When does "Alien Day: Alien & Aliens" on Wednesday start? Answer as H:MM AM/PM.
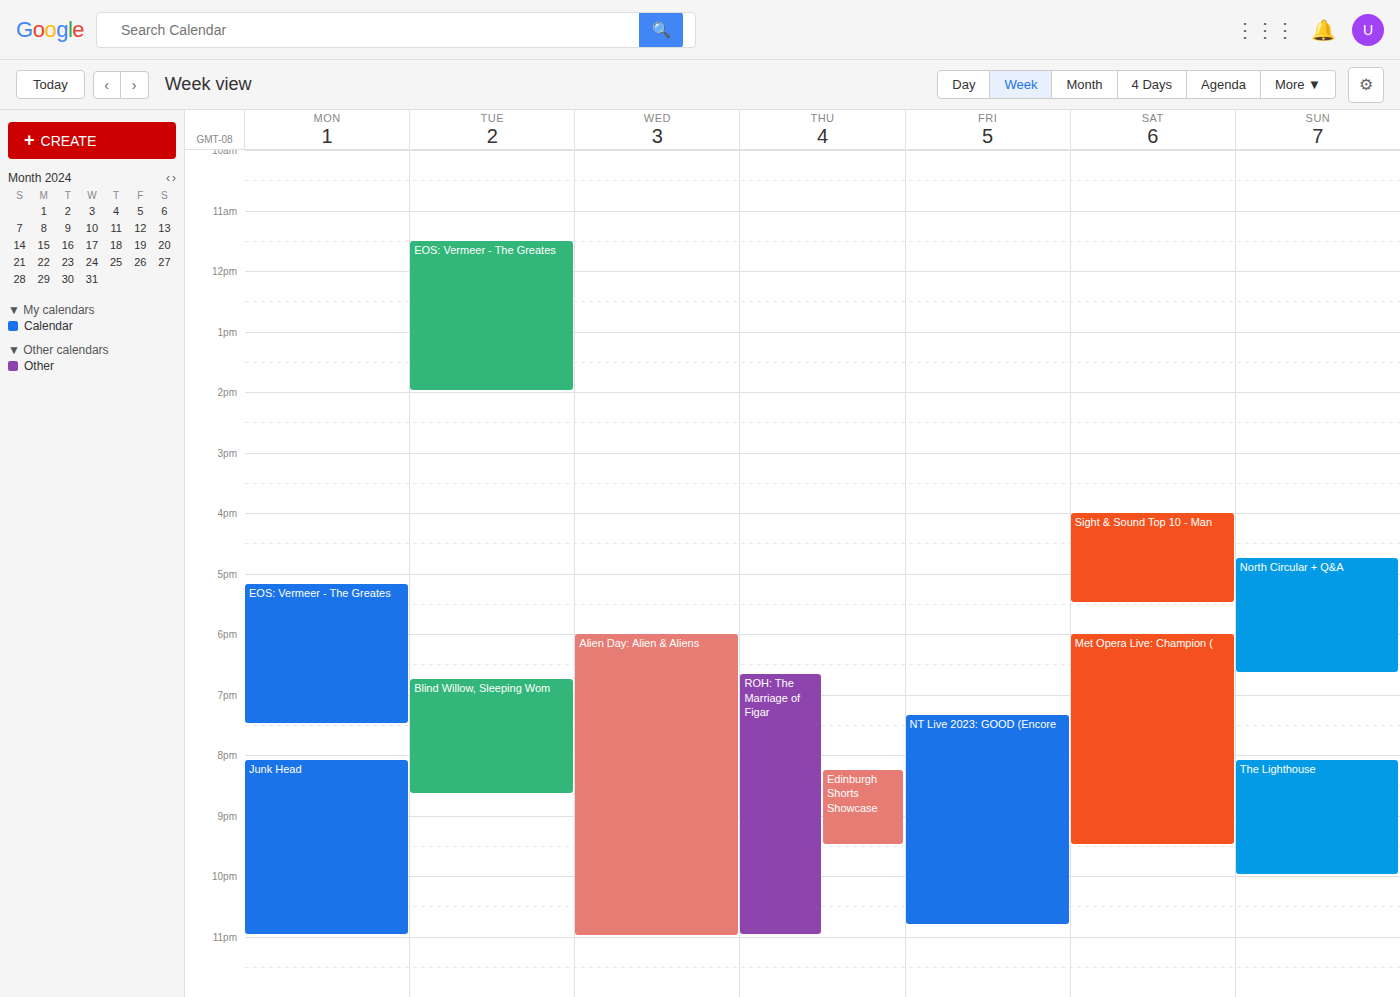
6:00 PM